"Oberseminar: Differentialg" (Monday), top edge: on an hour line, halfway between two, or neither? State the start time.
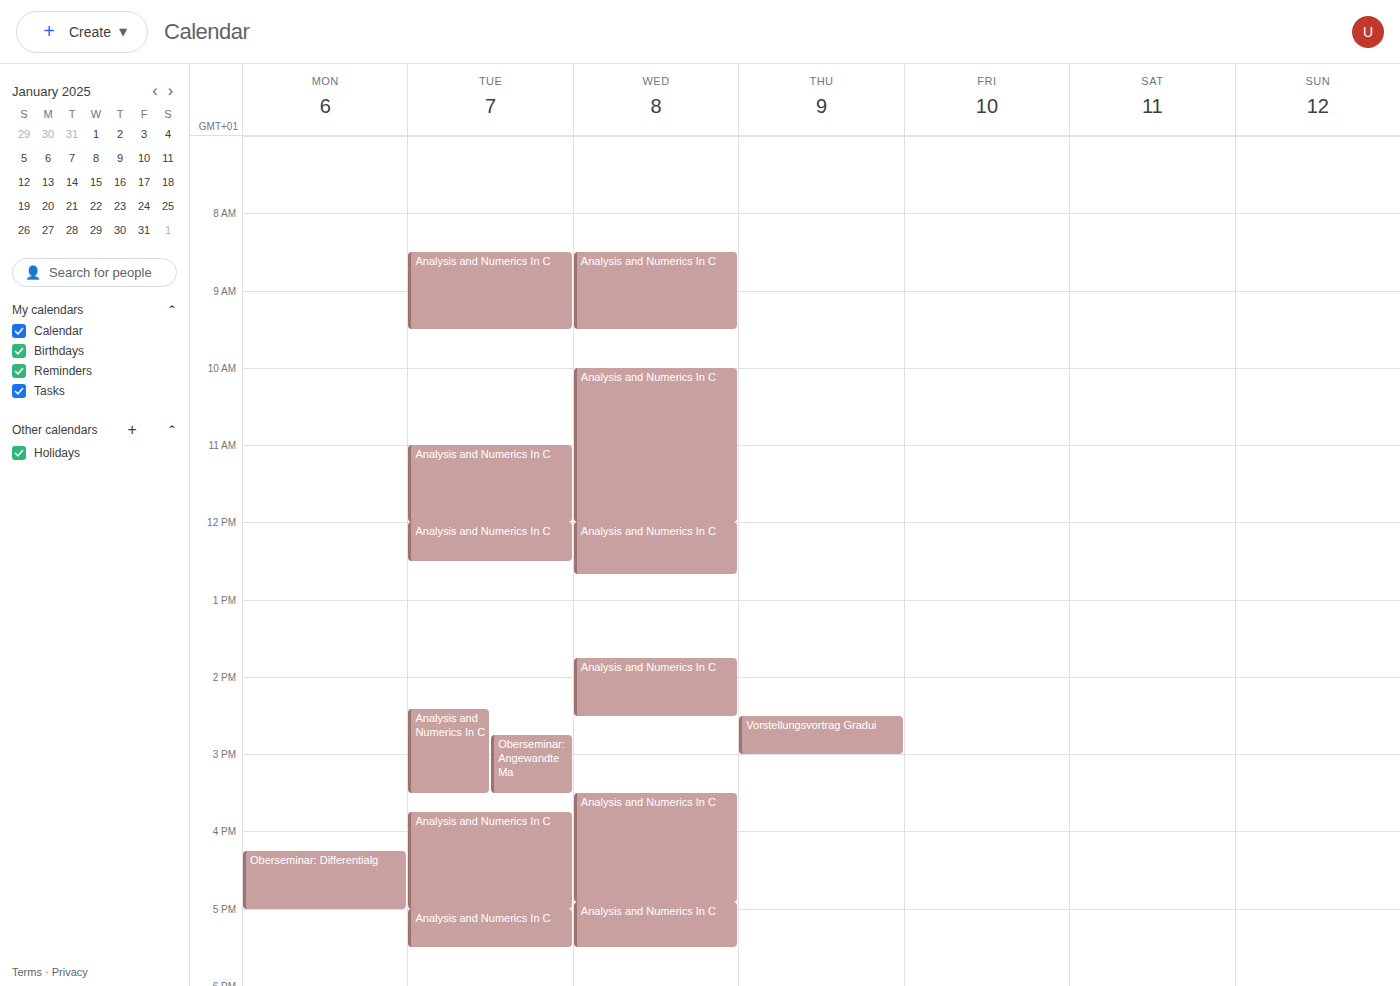
16:15 -- neither: a quarter of the way from the 16:00 line to the 17:00 line.